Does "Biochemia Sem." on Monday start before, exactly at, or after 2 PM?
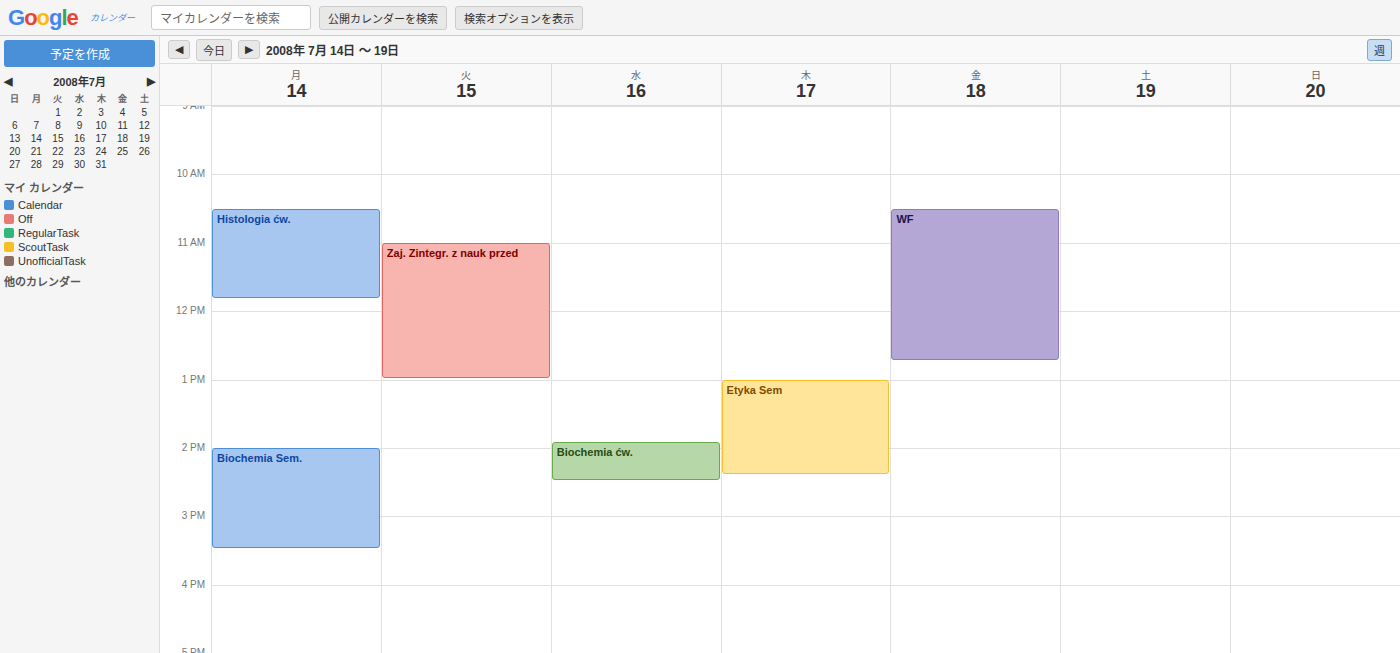
2:00 PM -- exactly at 2 PM, on the 2 PM line.